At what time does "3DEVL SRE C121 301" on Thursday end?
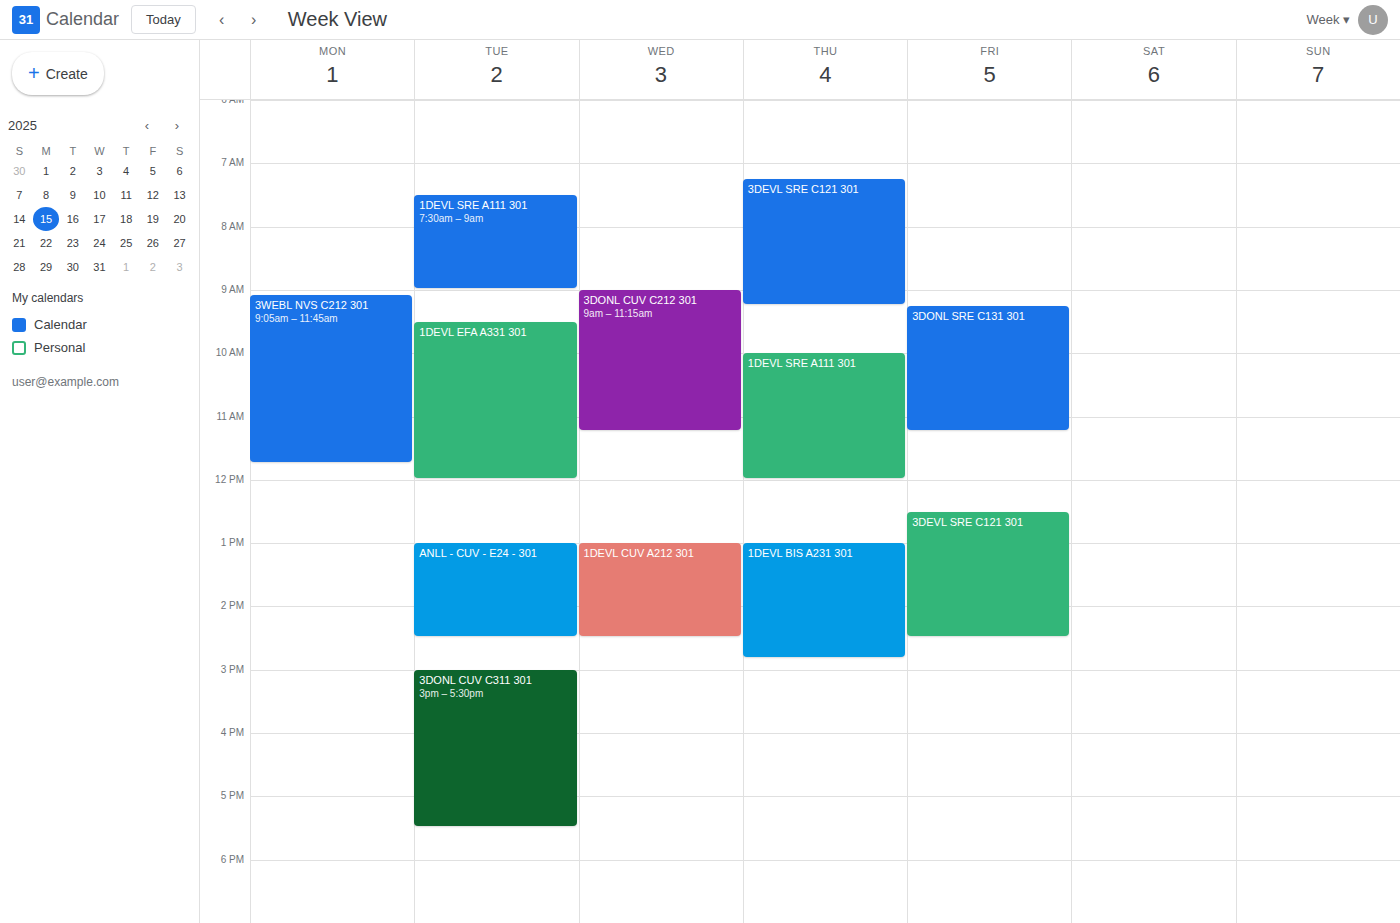
09:15